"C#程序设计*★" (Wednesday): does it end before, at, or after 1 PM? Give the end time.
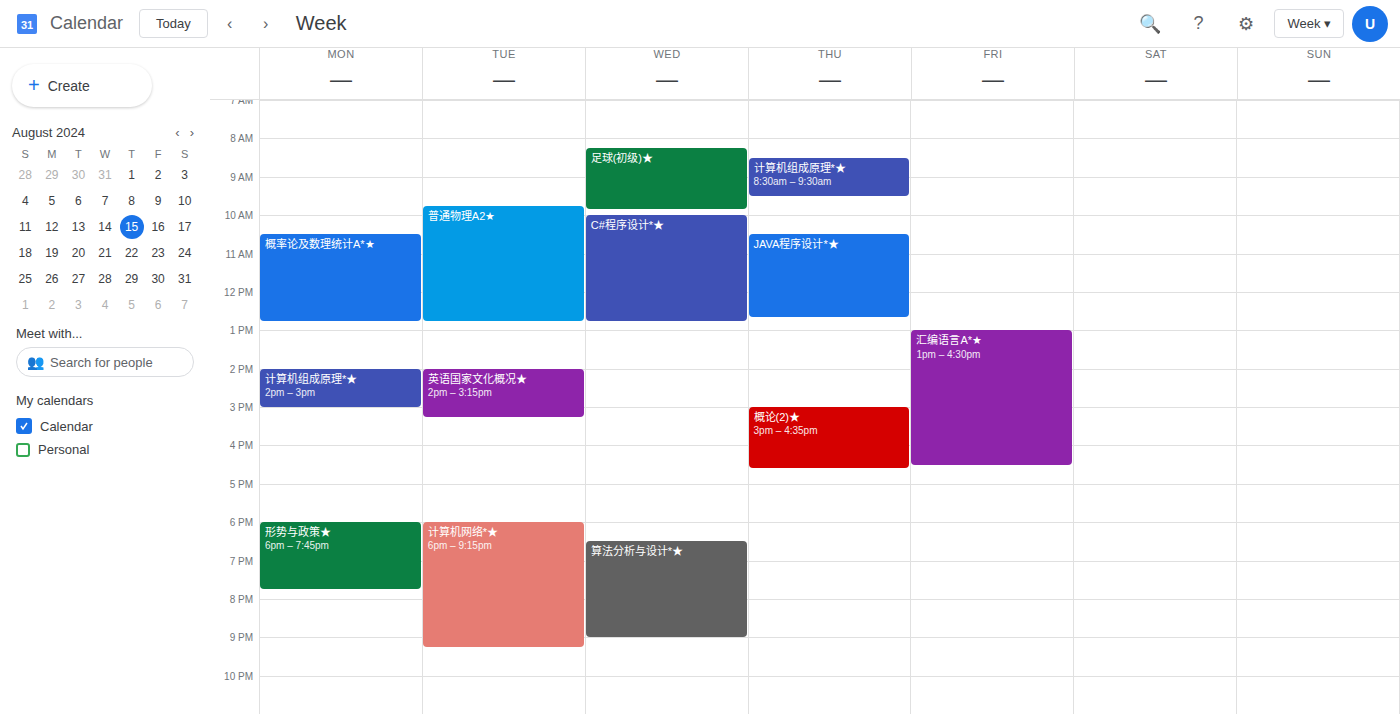
12:45 PM -- before 1 PM, 15 minutes above the 1 PM line.